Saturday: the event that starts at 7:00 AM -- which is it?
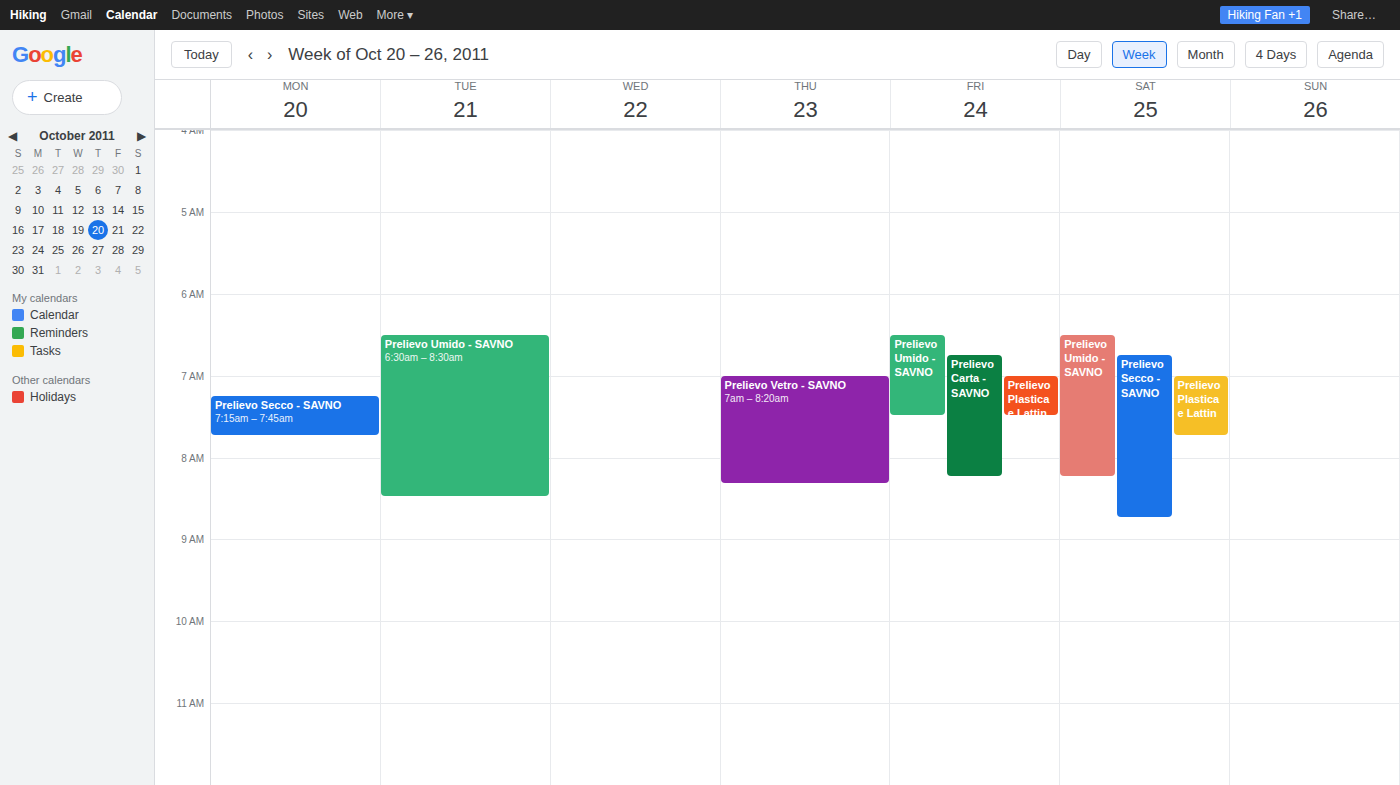
"Prelievo Plastica e Lattin"